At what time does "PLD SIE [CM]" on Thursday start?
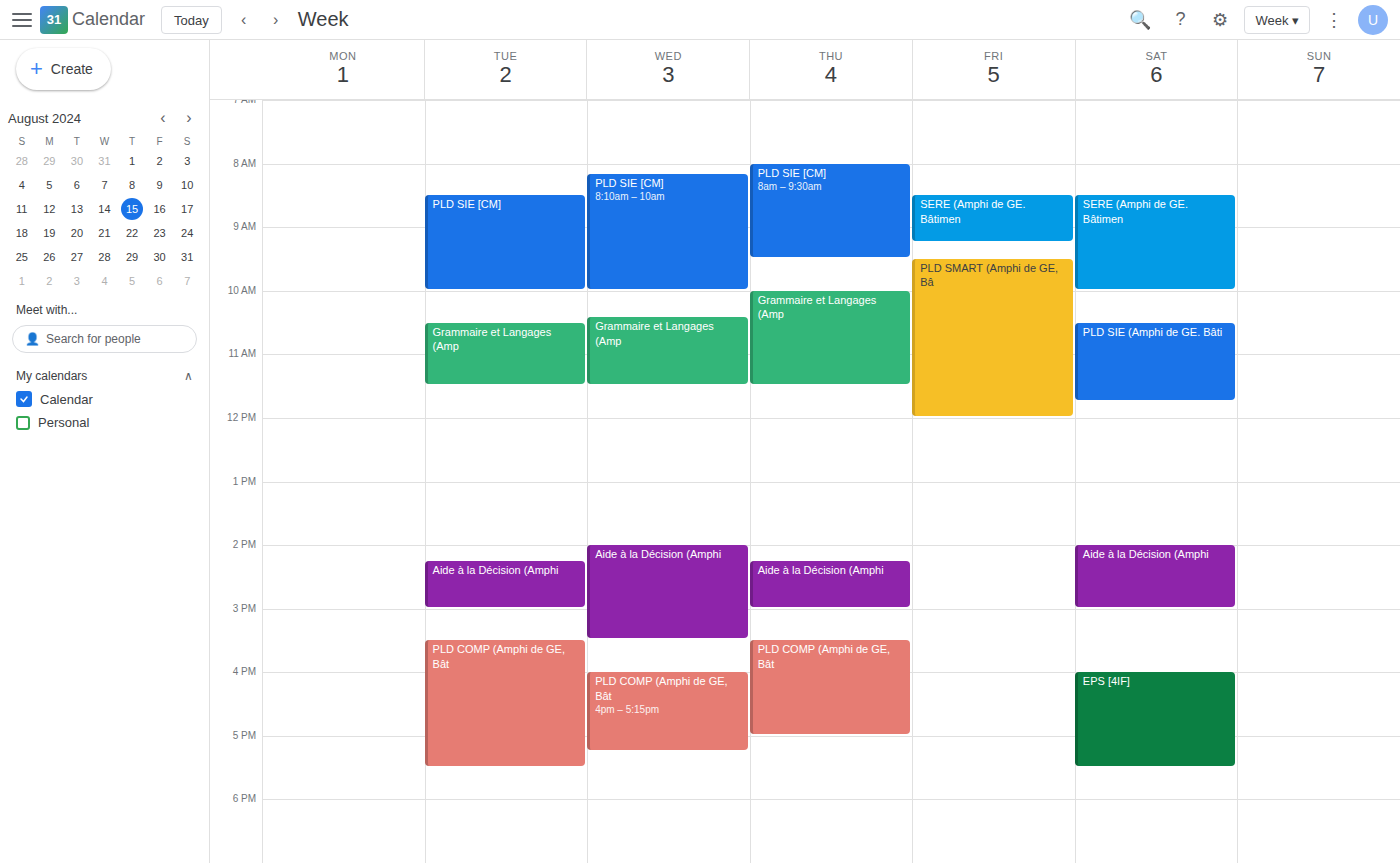
08:00